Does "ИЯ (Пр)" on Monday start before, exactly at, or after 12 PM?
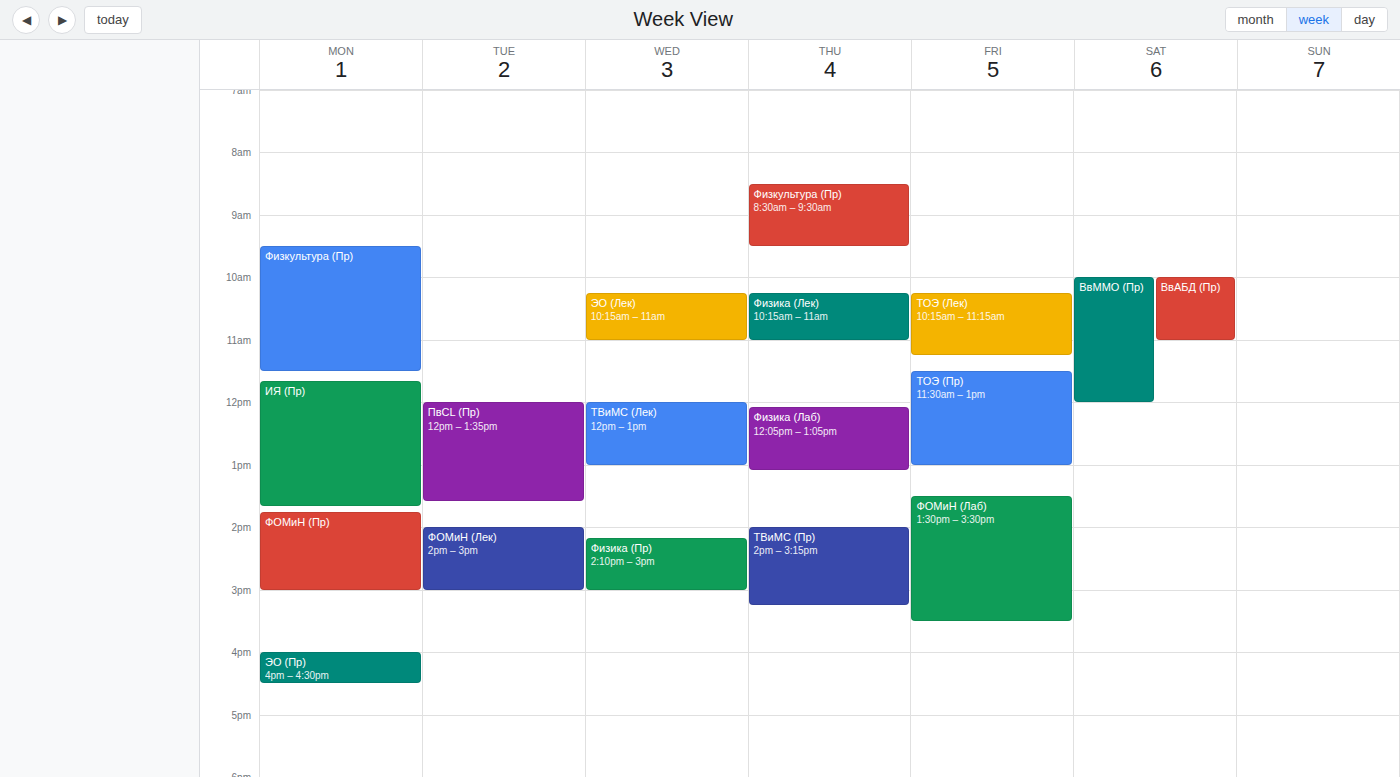
11:40 AM -- before 12 PM, 20 minutes above the 12 PM line.